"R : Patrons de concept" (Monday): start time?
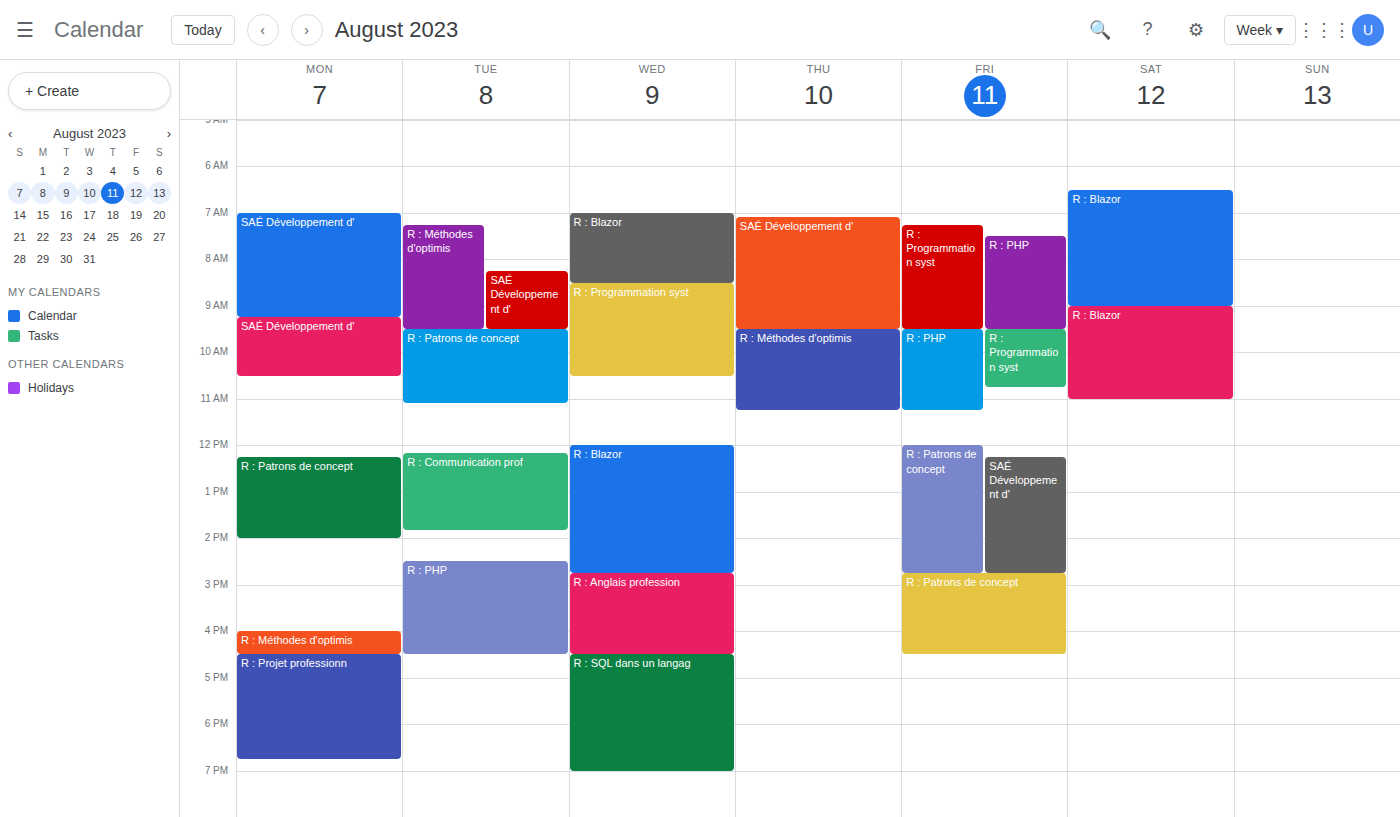
12:15 PM